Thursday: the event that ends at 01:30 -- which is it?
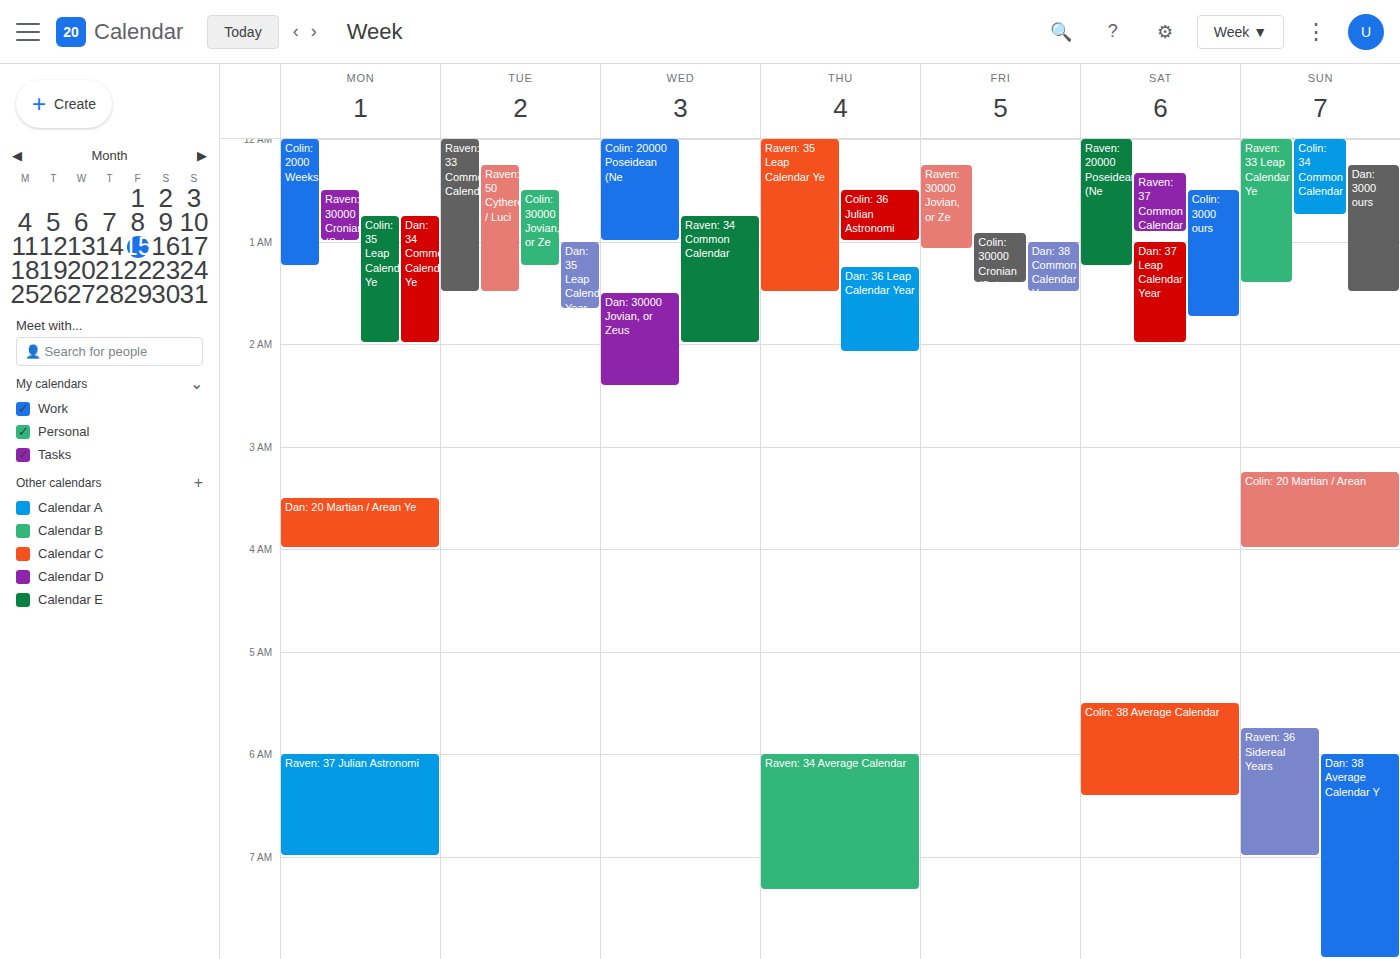
"Raven: 35 Leap Calendar Ye"